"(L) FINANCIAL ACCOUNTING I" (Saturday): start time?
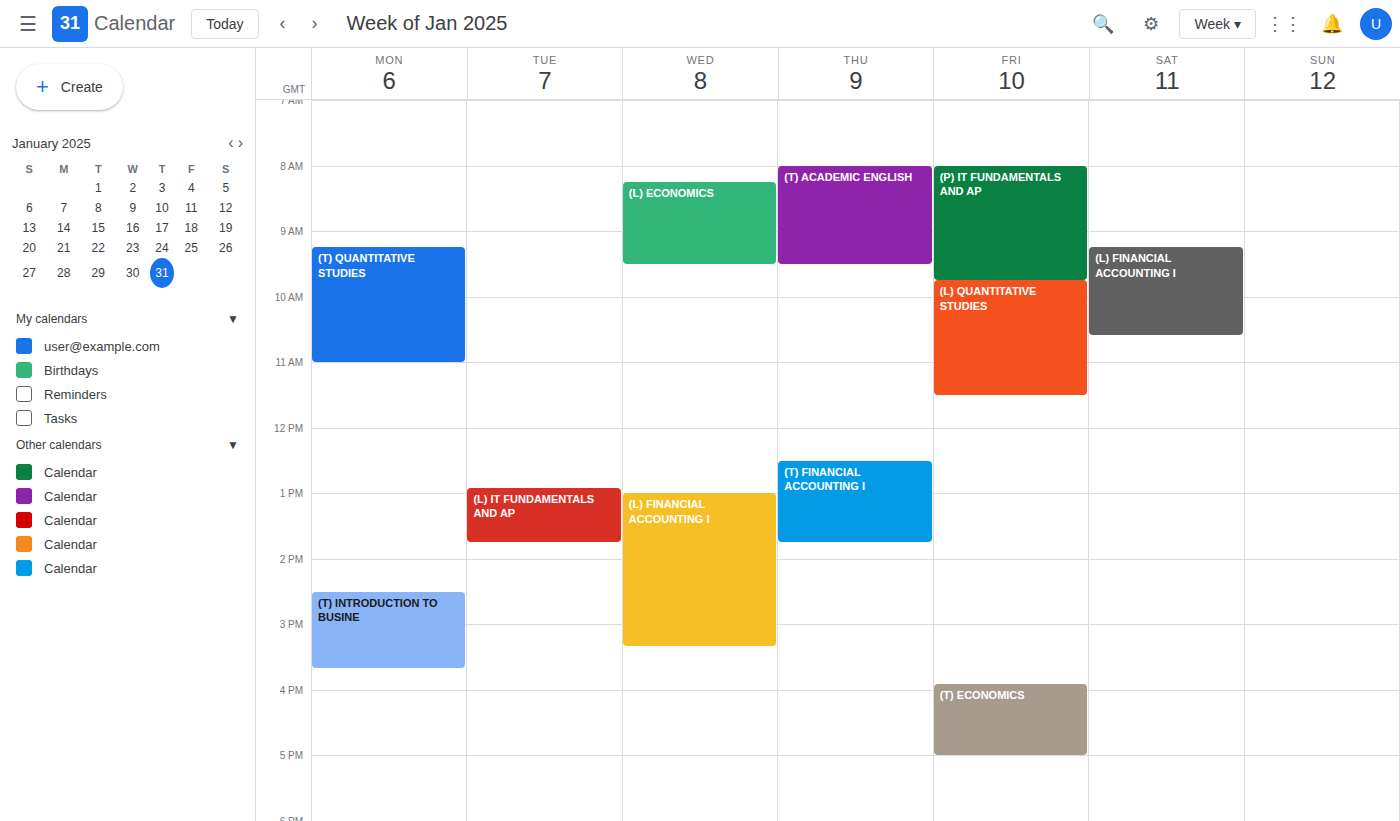
9:15 AM